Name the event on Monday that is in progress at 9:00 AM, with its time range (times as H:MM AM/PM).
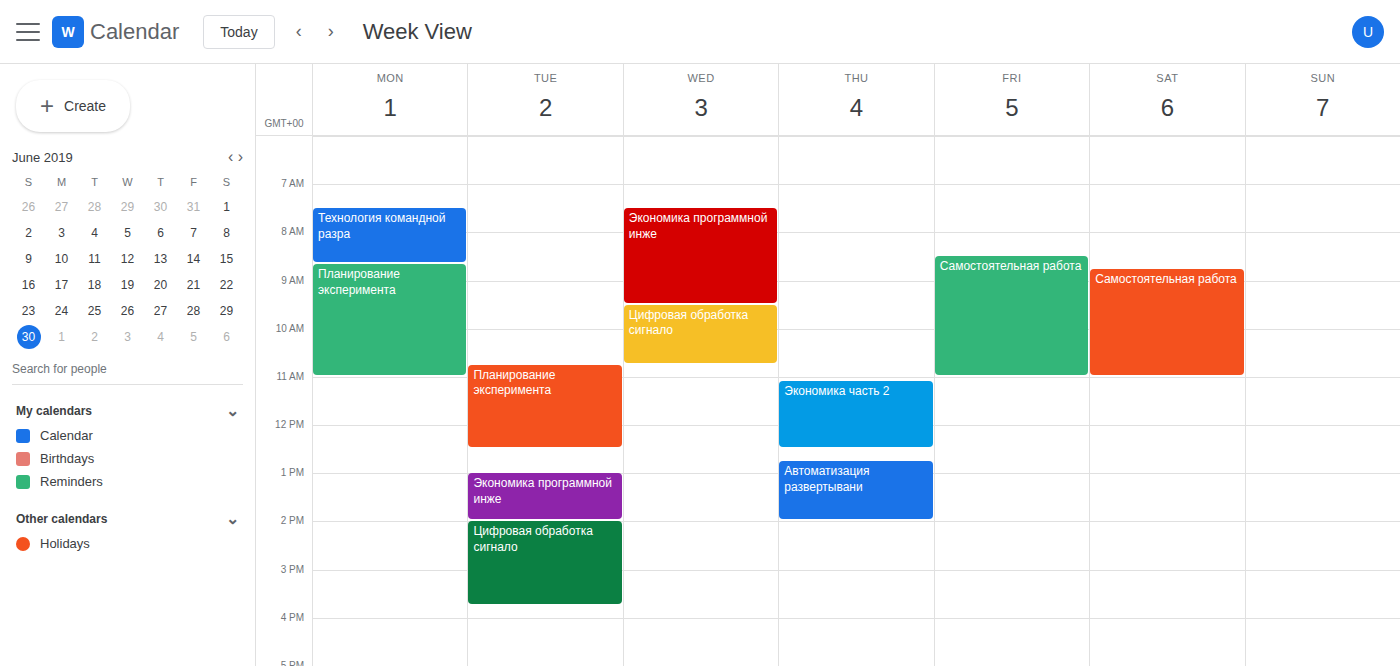
"Планирование эксперимента", 8:40 AM to 11:00 AM